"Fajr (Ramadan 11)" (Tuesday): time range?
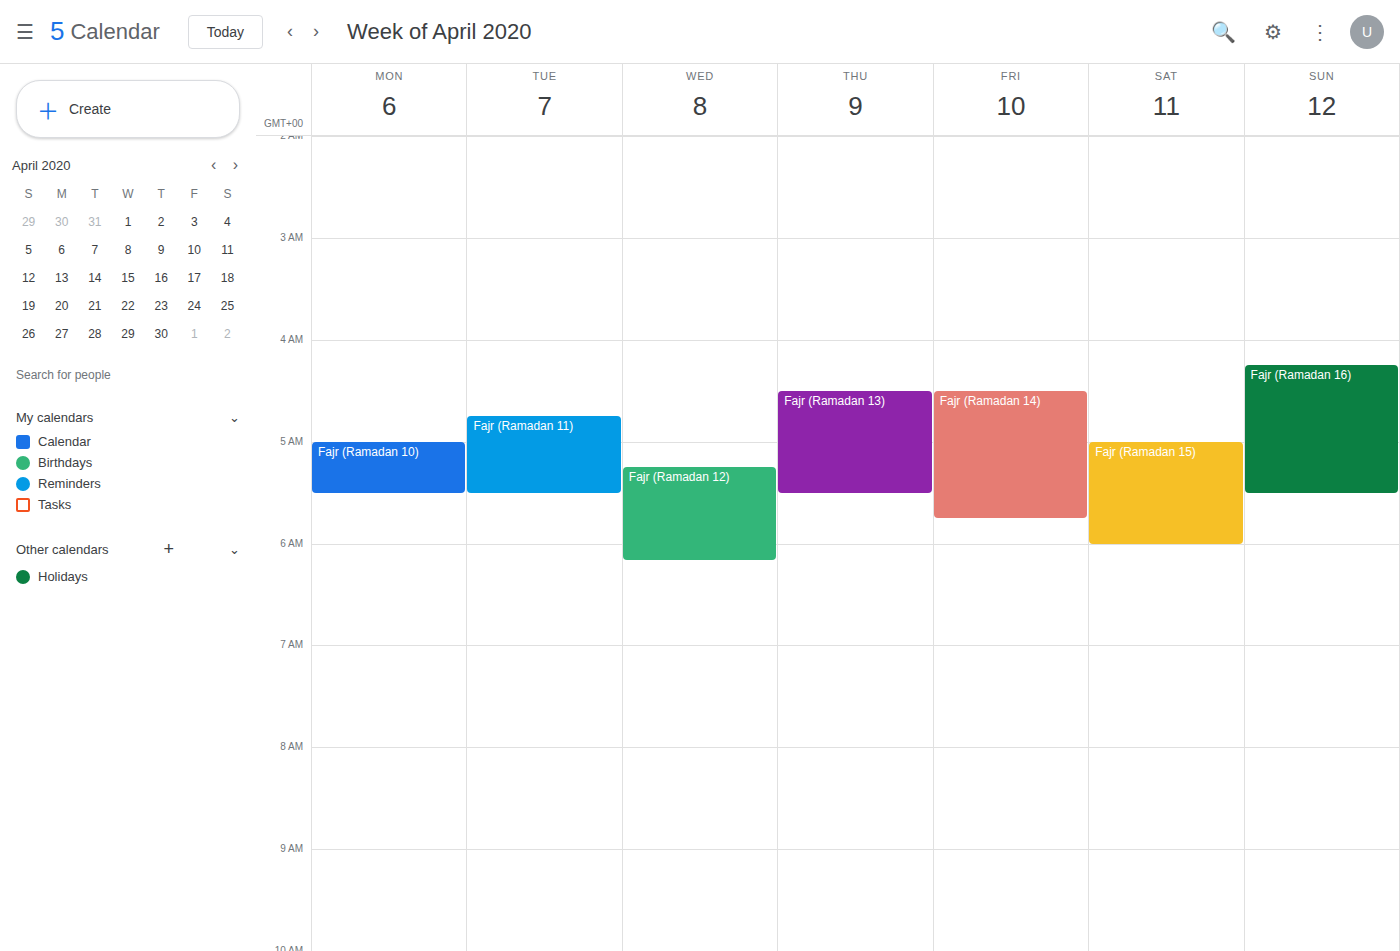
4:45 AM to 5:30 AM